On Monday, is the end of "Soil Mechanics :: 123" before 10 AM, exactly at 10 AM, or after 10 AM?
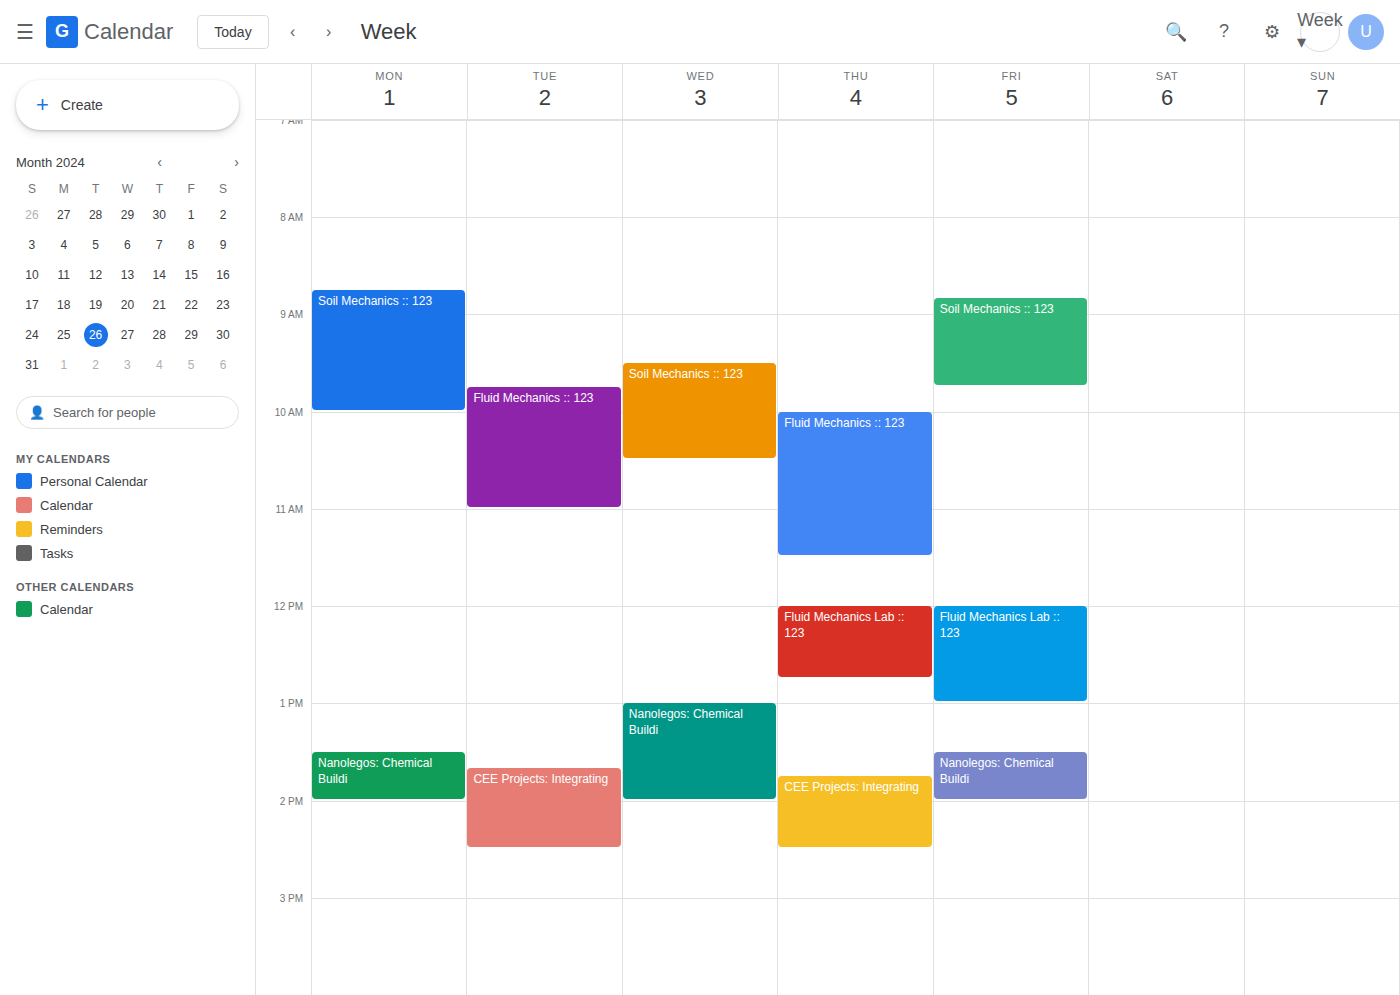
10:00 AM -- exactly at 10 AM, on the 10 AM line.